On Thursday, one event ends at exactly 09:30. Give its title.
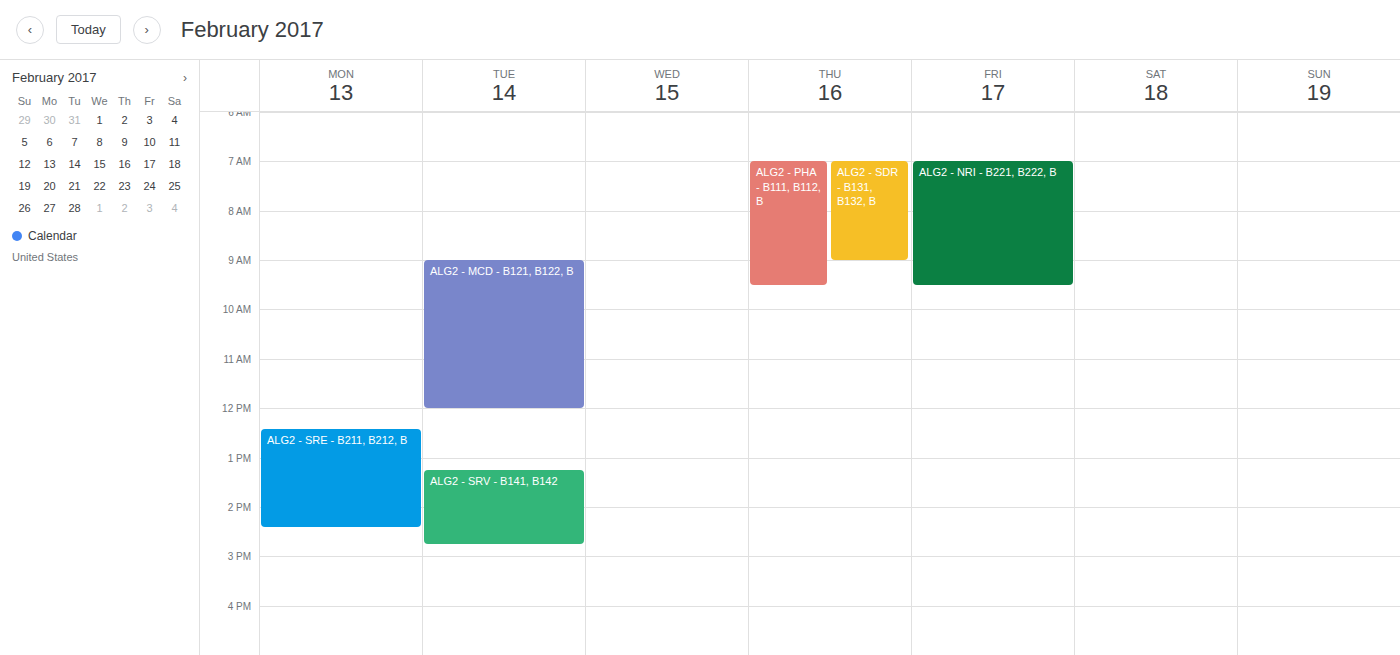
"ALG2 - PHA - B111, B112, B"